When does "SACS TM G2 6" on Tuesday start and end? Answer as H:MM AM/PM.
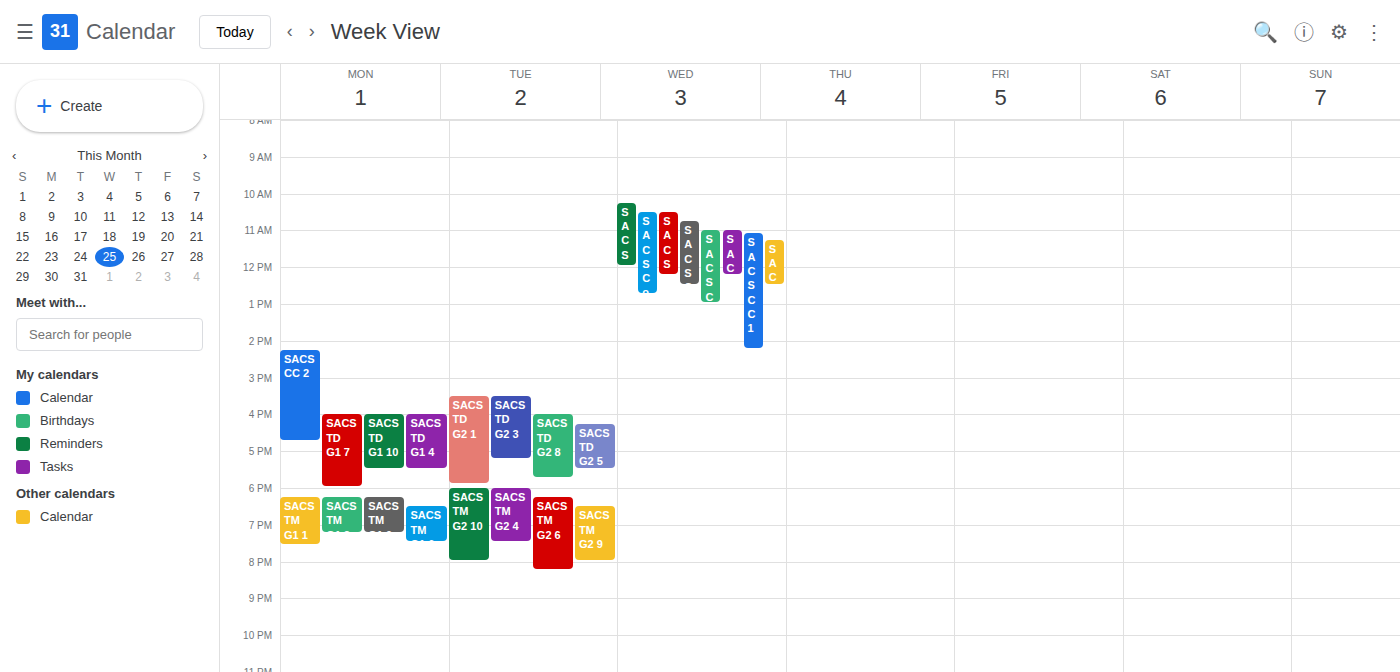
6:15 PM to 8:15 PM